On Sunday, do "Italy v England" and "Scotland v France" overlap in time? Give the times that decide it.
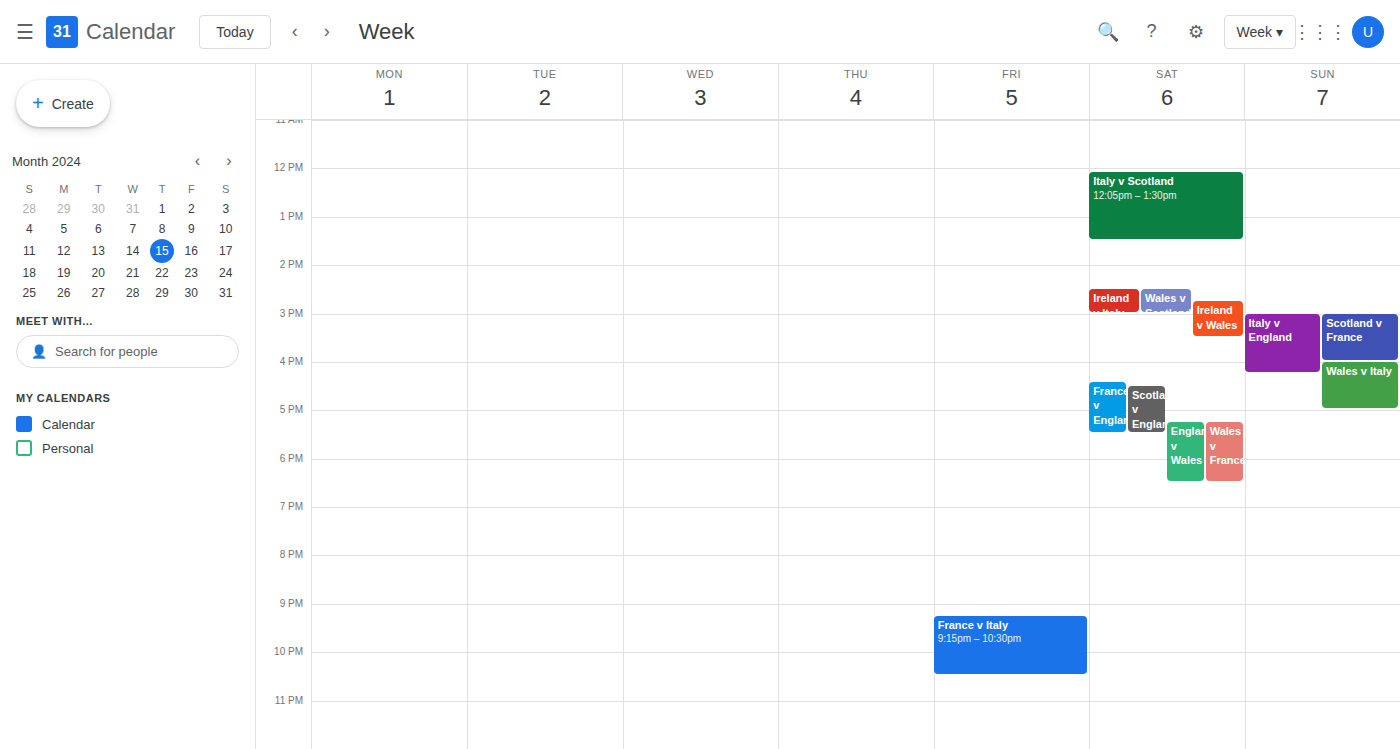
"Italy v England" starts at 3:00 PM, before "Scotland v France" ends at 4:00 PM -- they overlap.